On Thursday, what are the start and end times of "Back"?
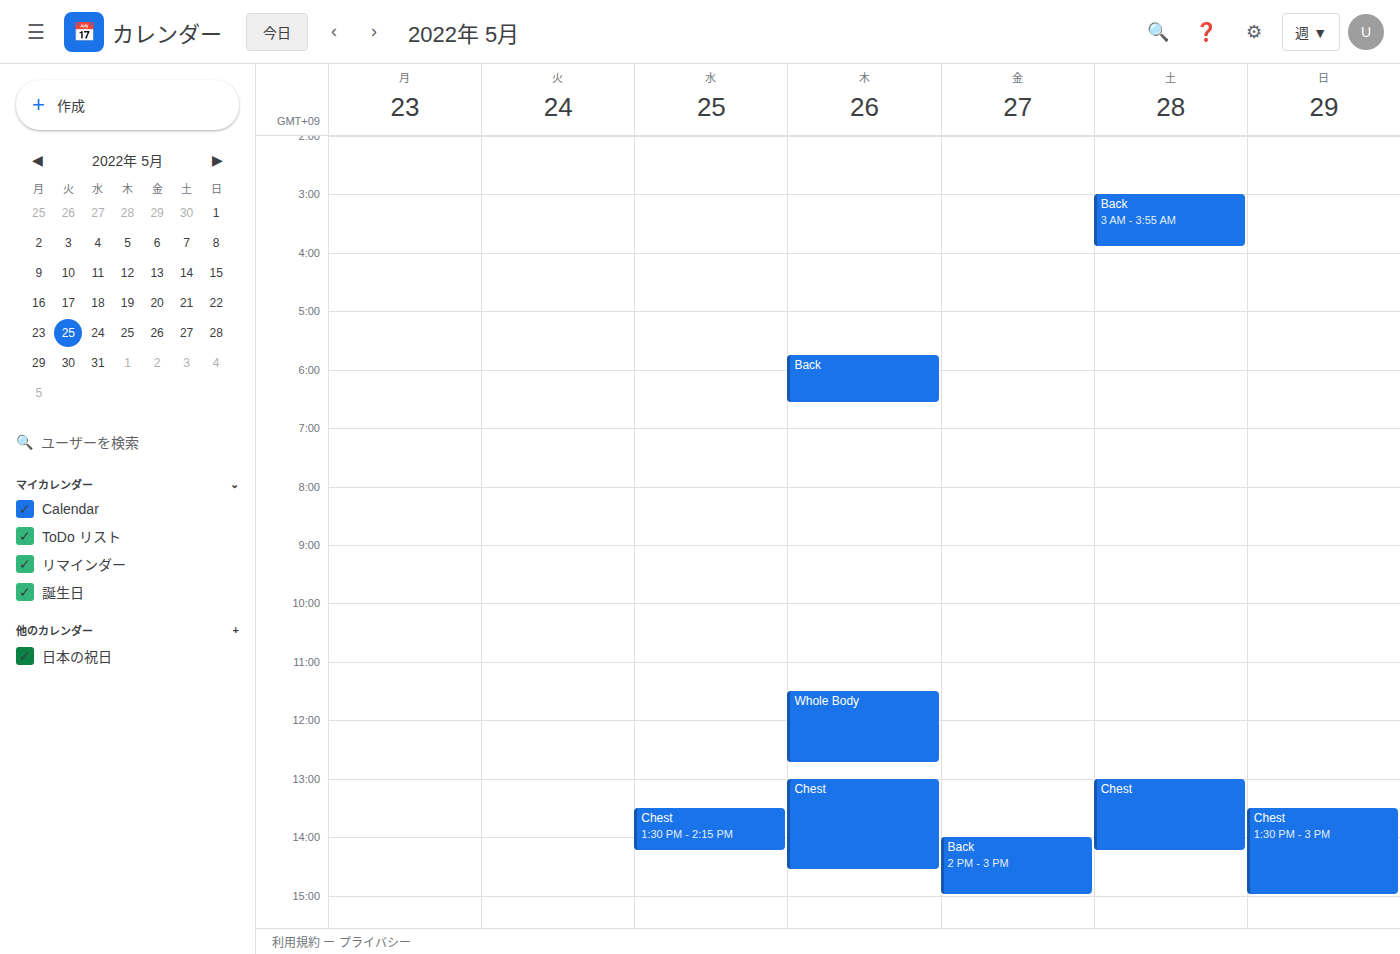
05:45 to 06:35